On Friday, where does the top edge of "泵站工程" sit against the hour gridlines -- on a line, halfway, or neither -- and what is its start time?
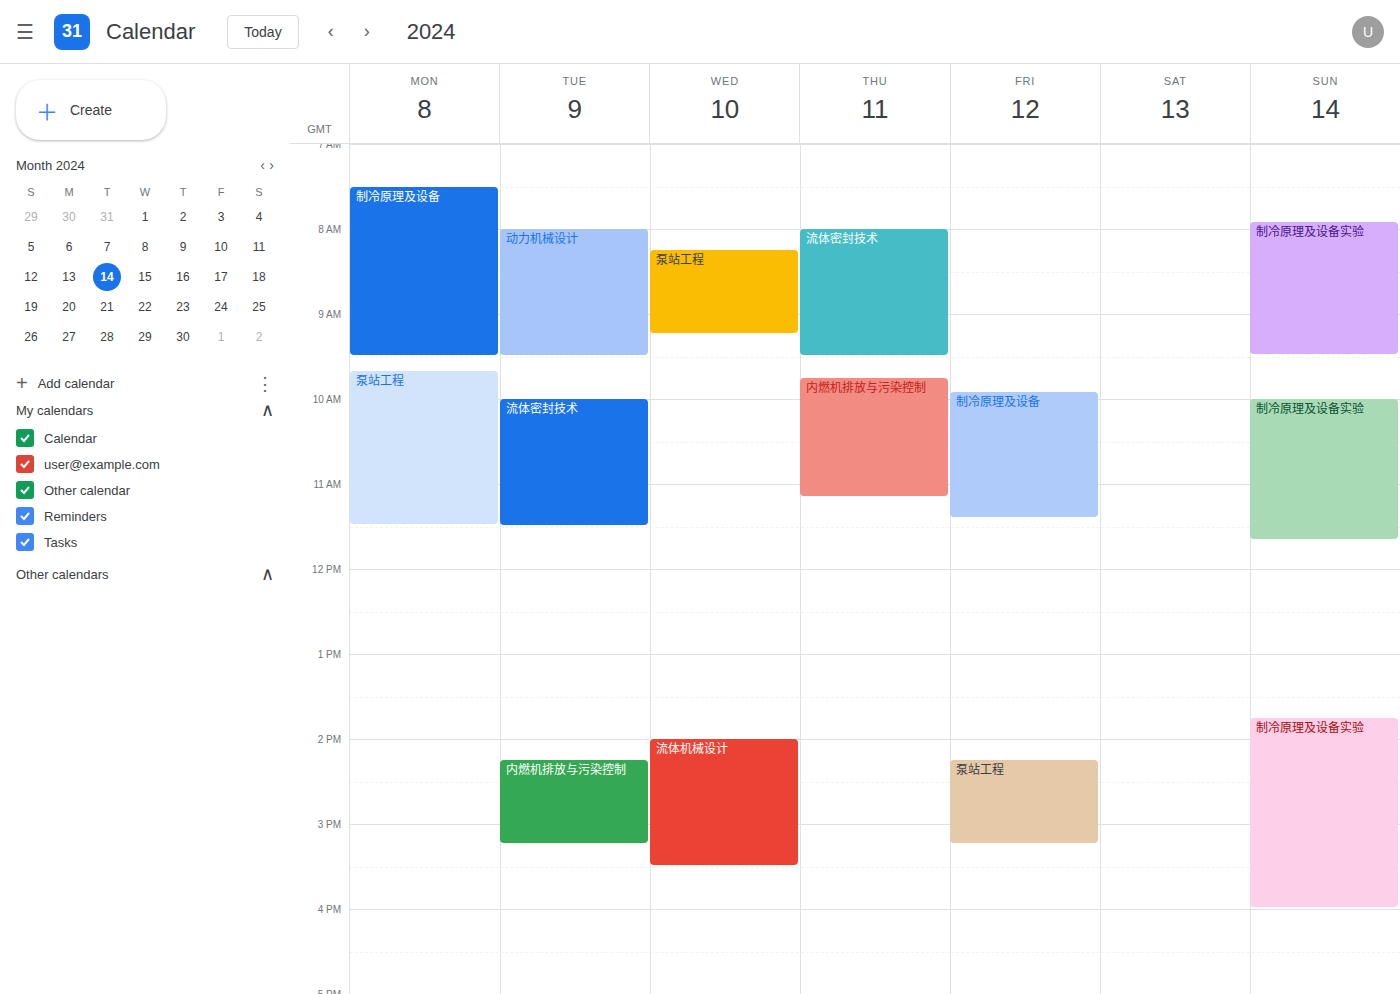
2:15 PM -- neither: a quarter of the way from the 2 PM line to the 3 PM line.